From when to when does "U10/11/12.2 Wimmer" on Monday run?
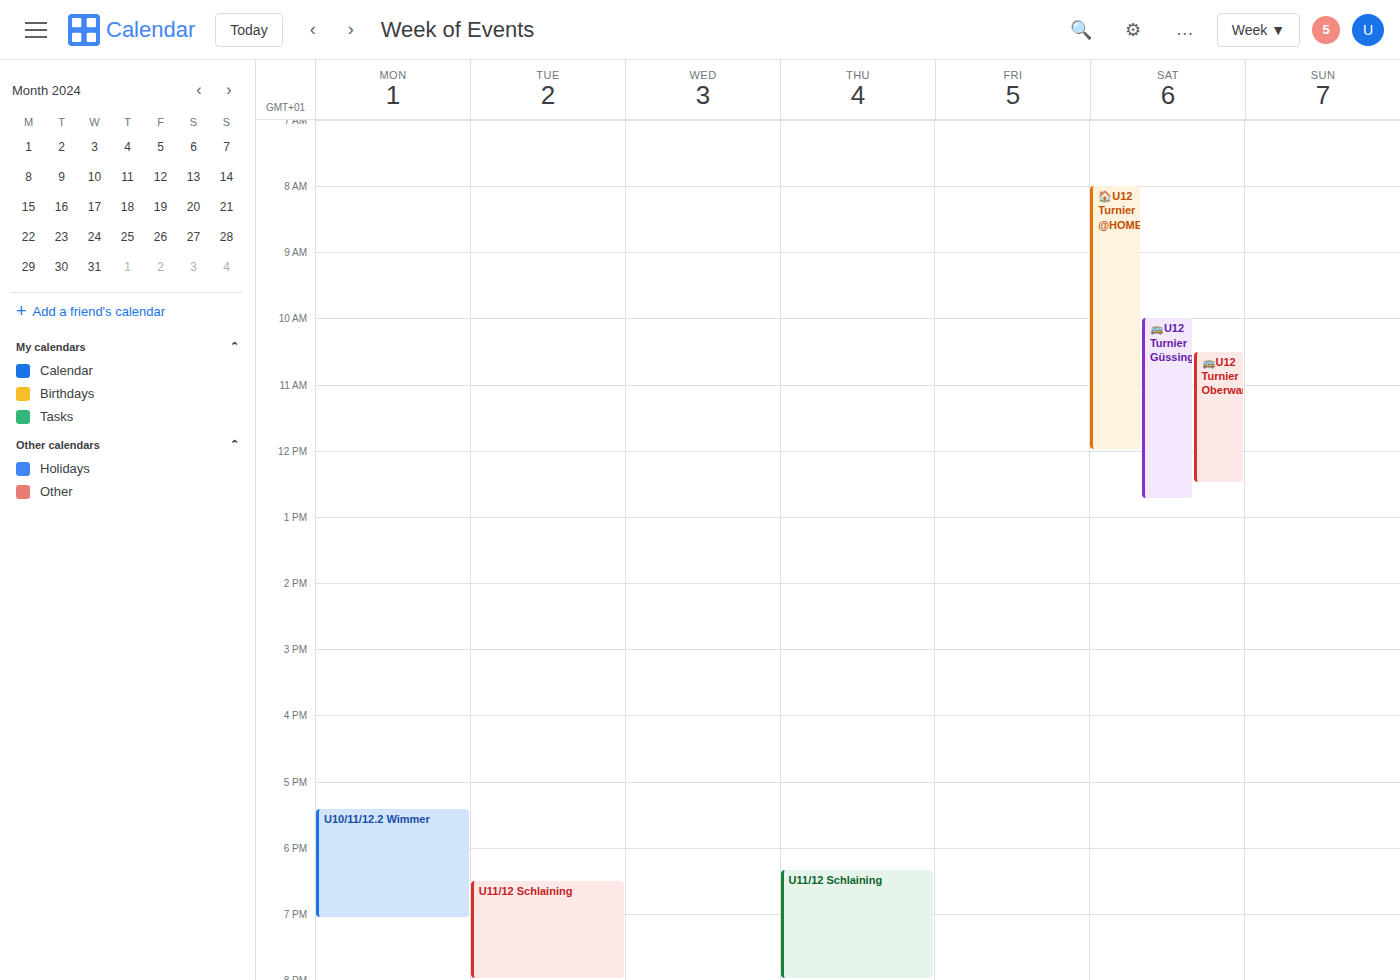
5:25 PM to 7:05 PM